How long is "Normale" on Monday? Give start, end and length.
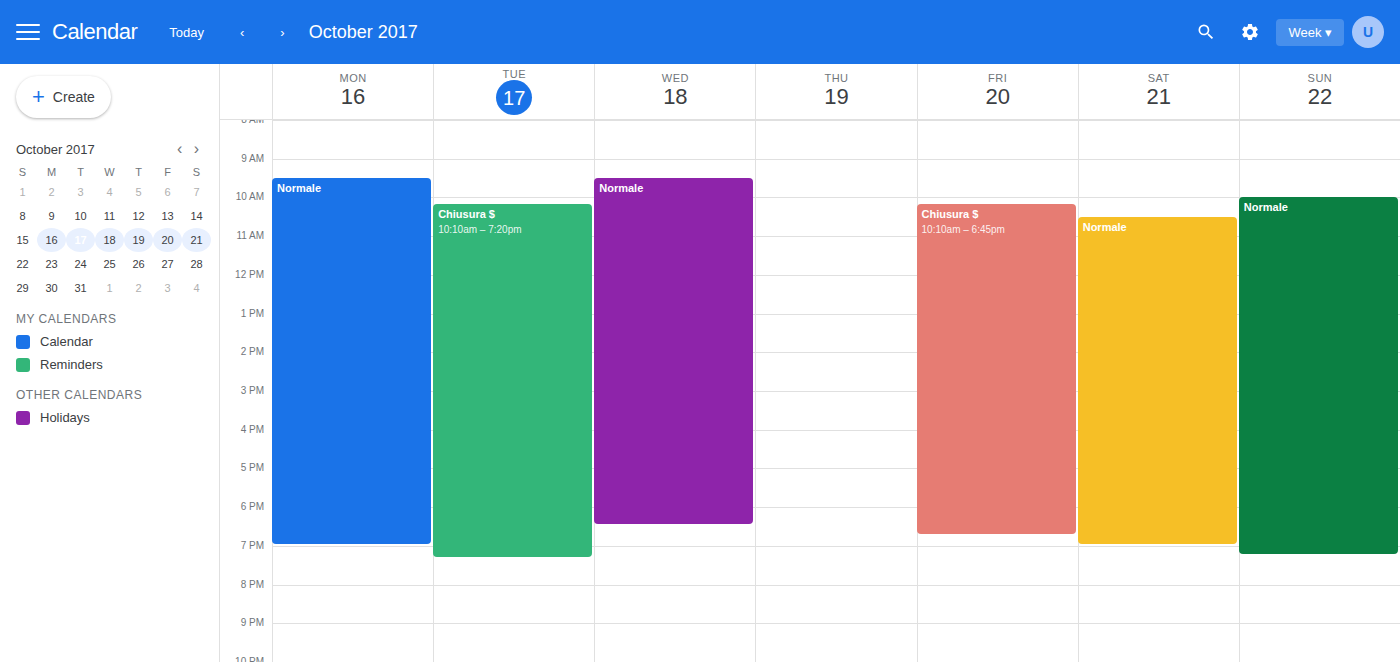
9:30 AM to 7:00 PM, 9 hours 30 minutes